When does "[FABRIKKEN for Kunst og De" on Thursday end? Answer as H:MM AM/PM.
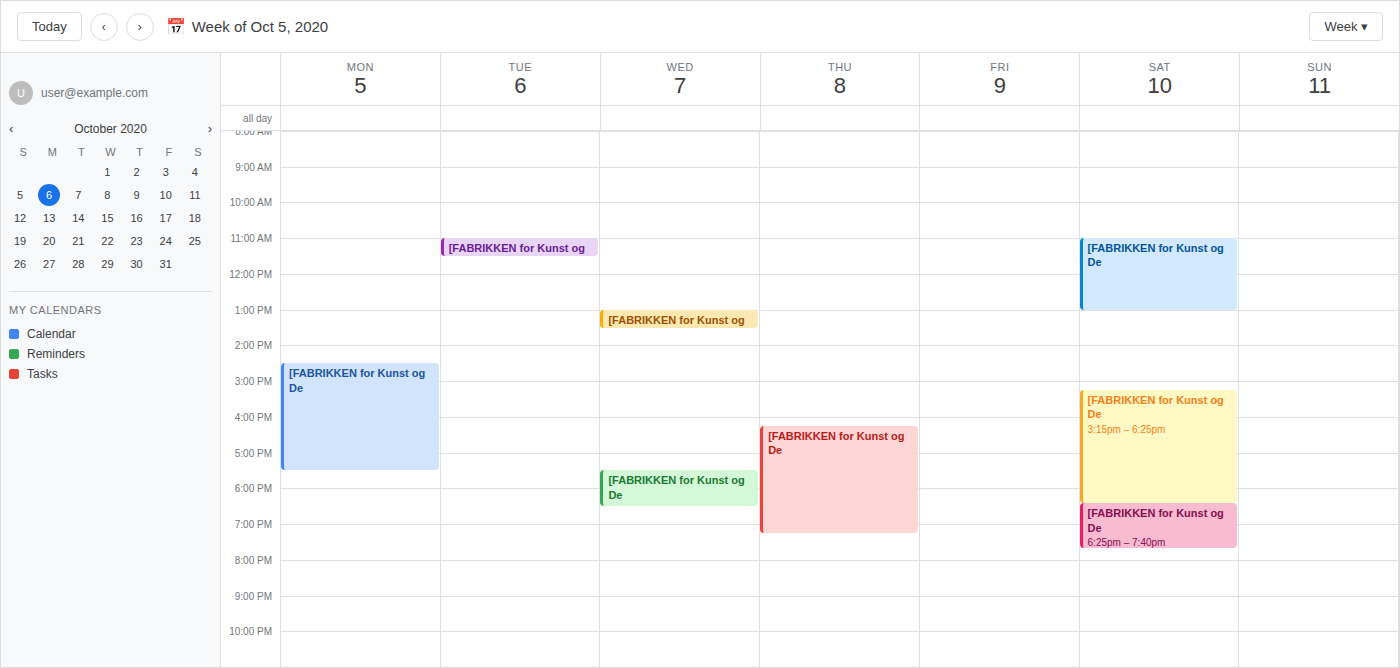
7:15 PM